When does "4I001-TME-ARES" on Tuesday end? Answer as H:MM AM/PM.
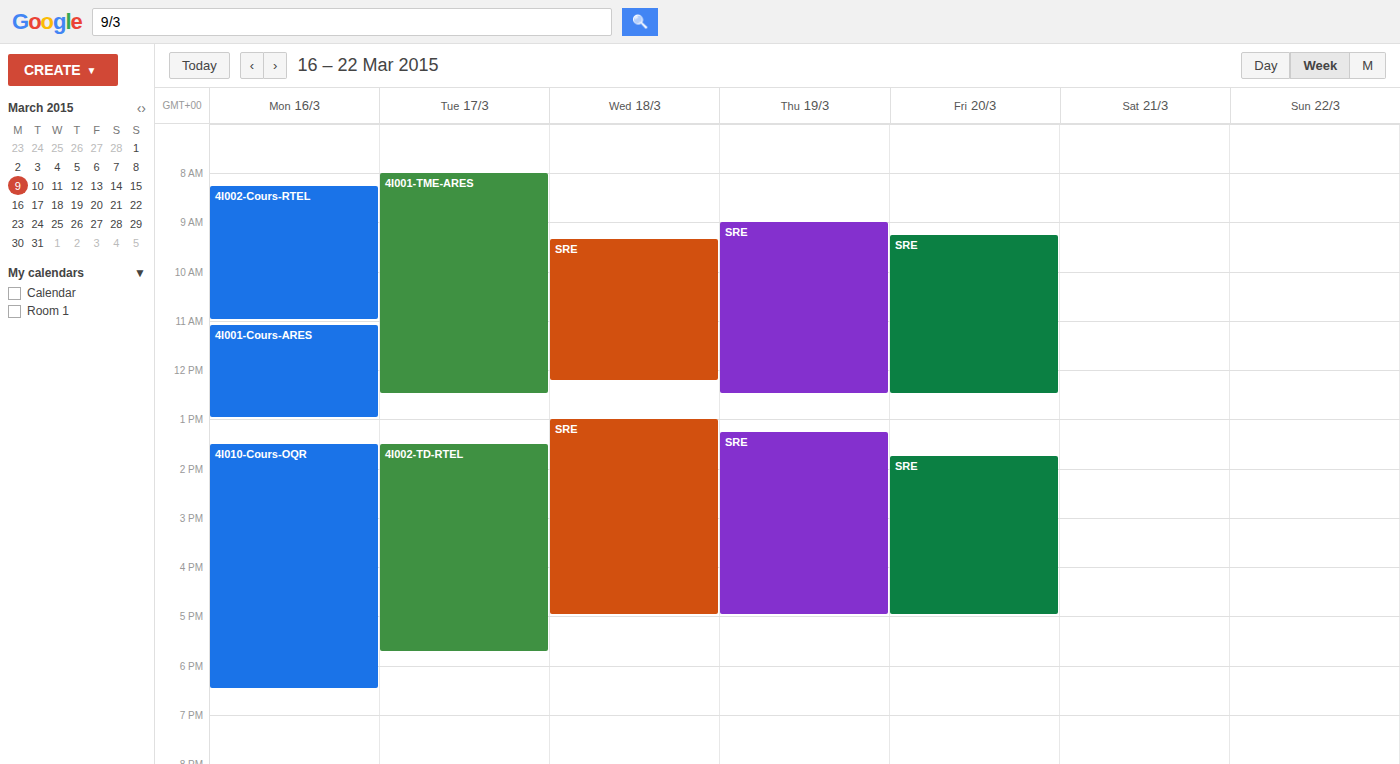
12:30 PM